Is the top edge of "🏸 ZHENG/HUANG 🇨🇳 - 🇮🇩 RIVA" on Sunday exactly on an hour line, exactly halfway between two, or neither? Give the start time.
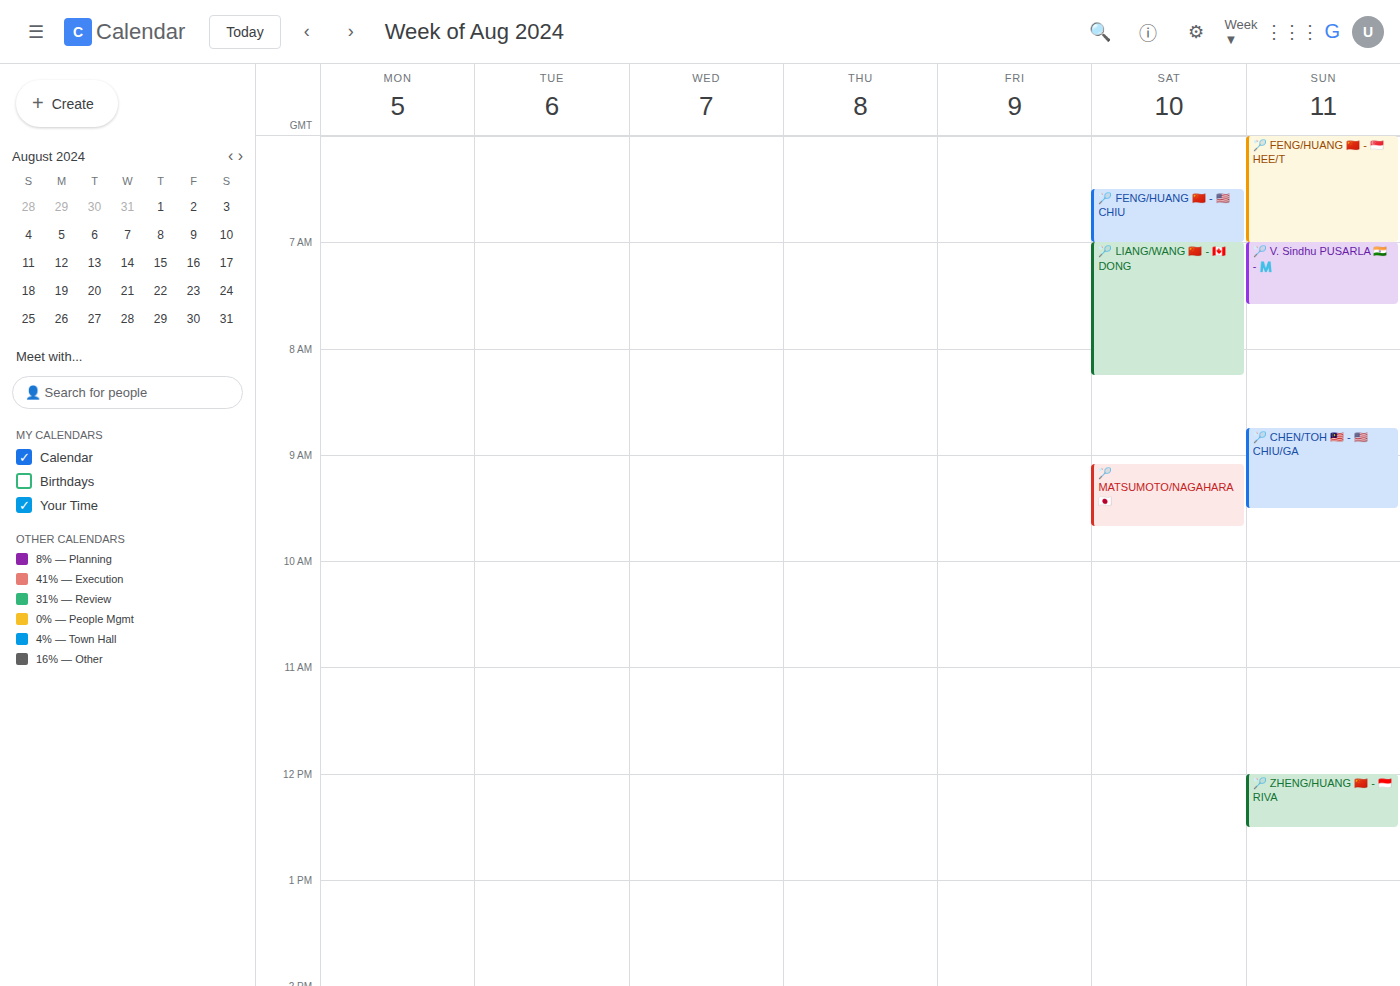
12:00 PM -- exactly on the 12 PM line.